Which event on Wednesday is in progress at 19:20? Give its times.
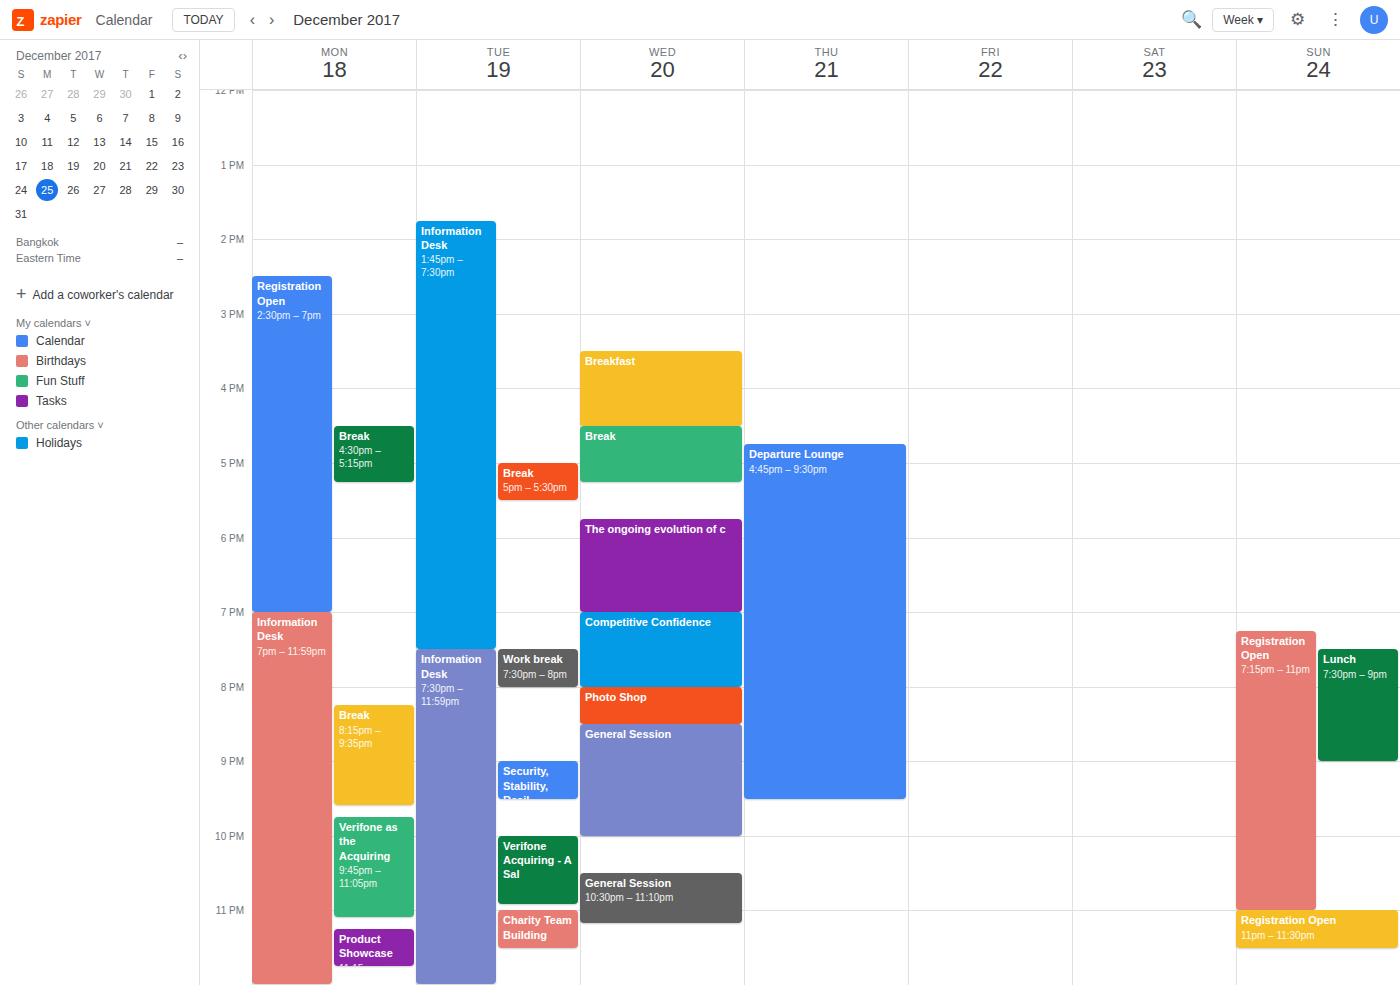
"Competitive Confidence", 19:00 to 20:00